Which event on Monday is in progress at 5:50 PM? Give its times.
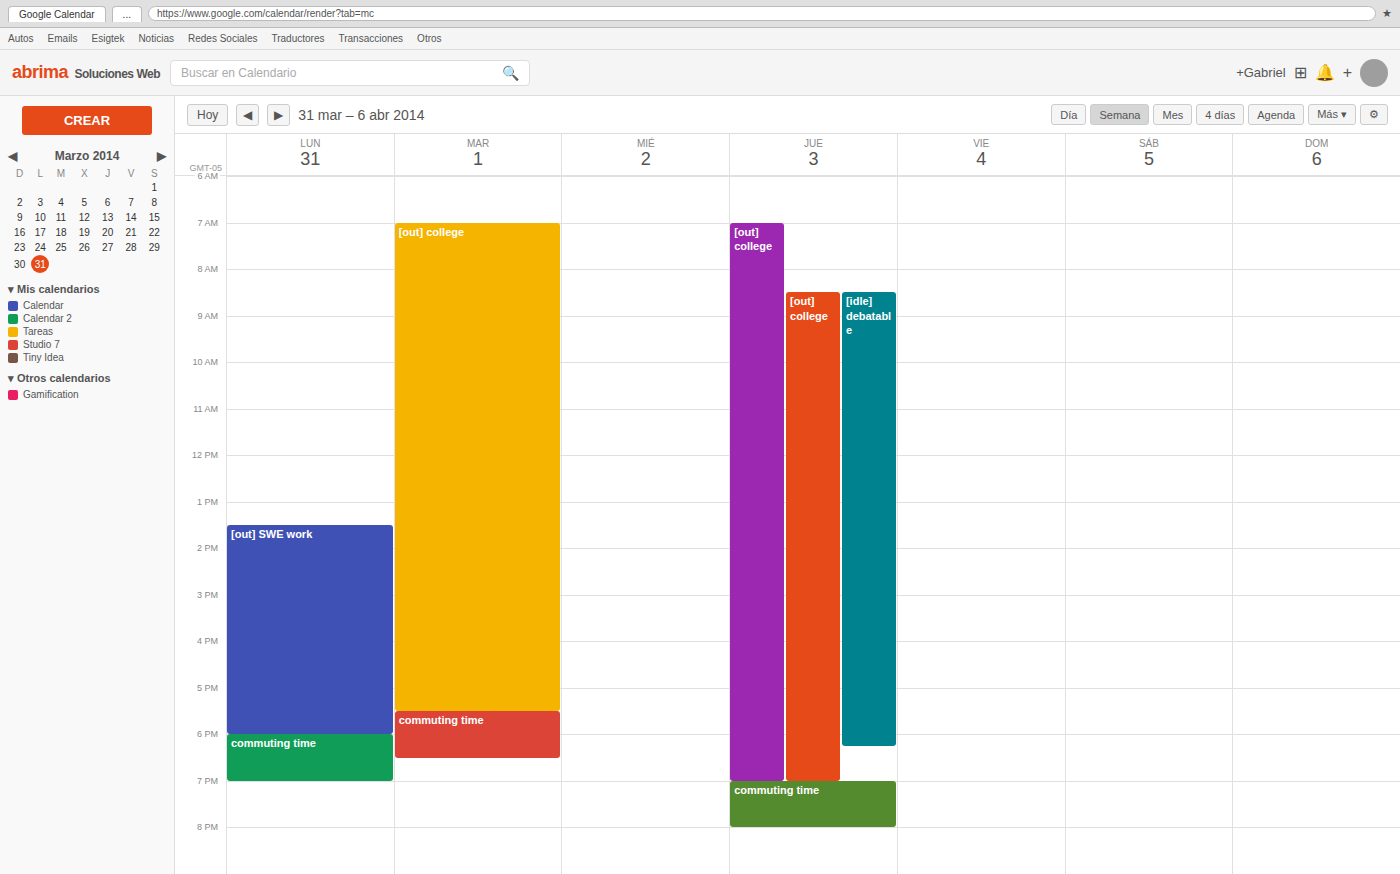
"[out] SWE work", 1:30 PM to 6:00 PM